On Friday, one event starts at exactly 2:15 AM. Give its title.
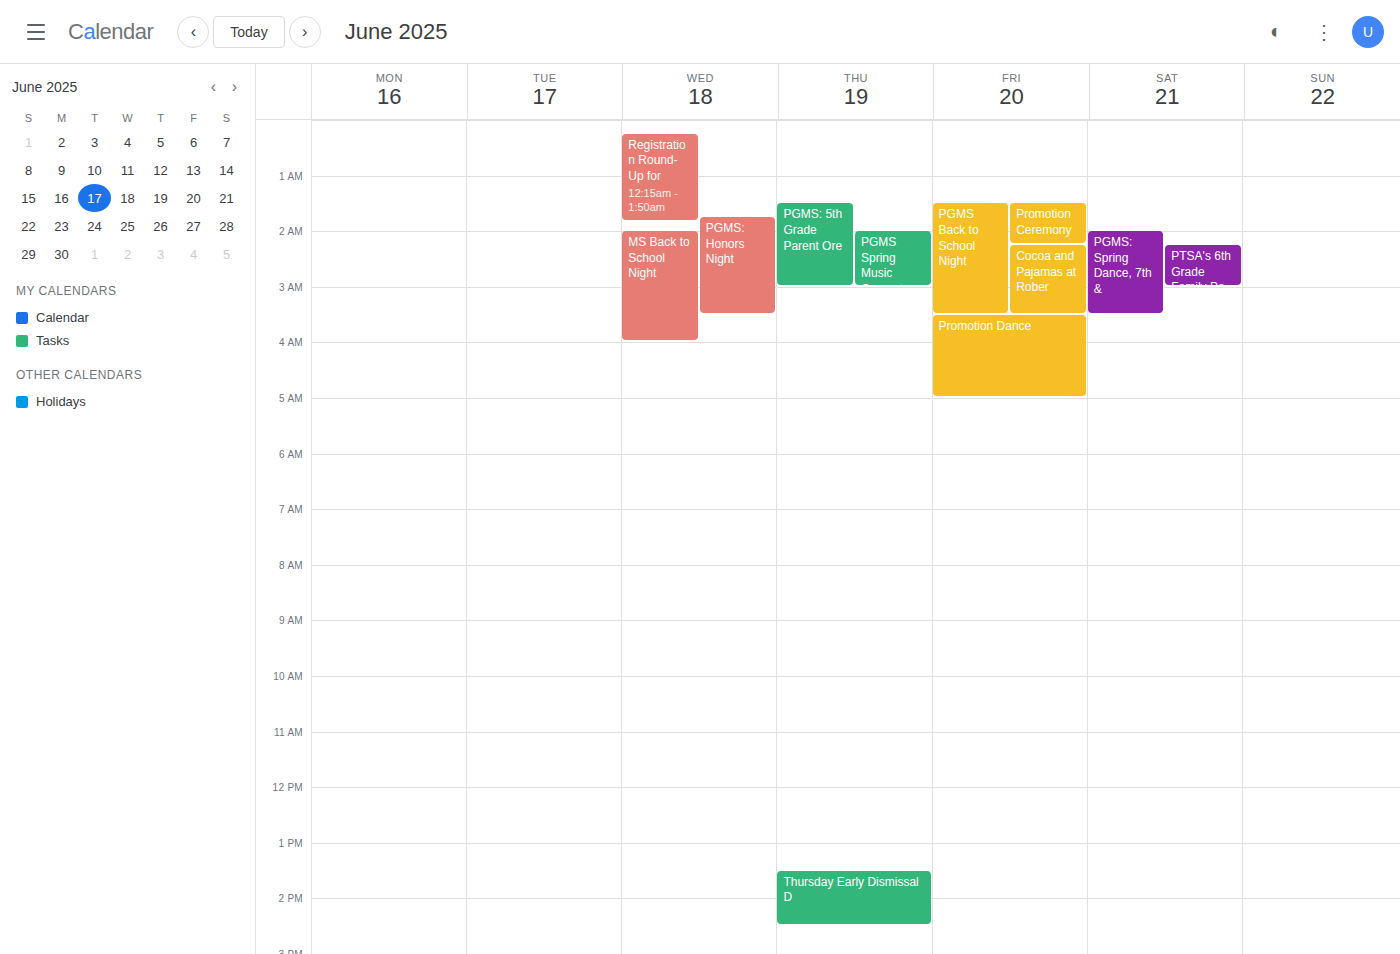
"Cocoa and Pajamas at Rober"